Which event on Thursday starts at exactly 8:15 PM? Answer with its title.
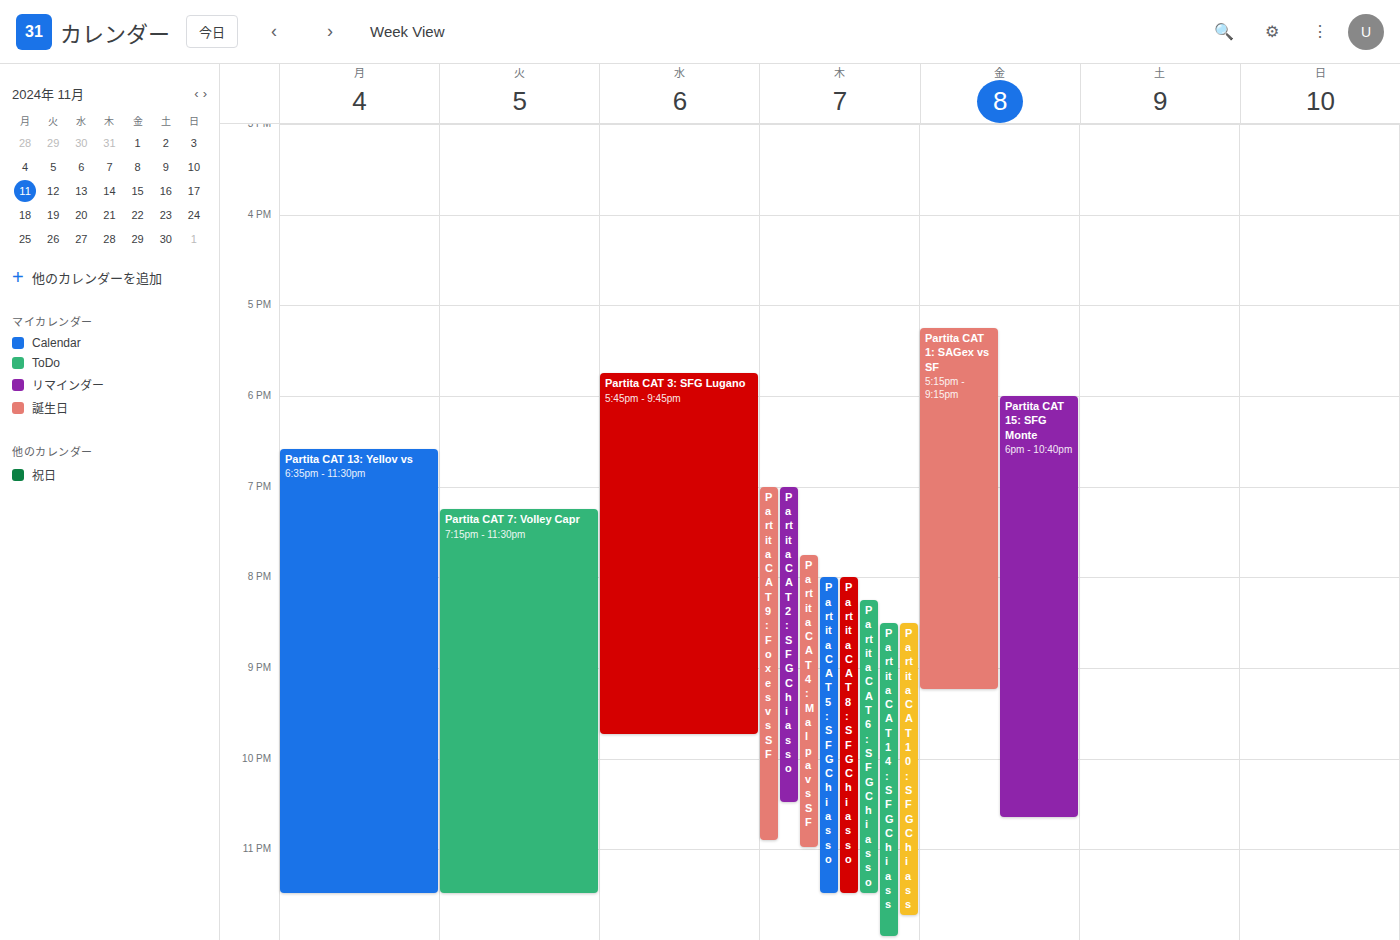
"Partita CAT 6: SFG Chiasso"